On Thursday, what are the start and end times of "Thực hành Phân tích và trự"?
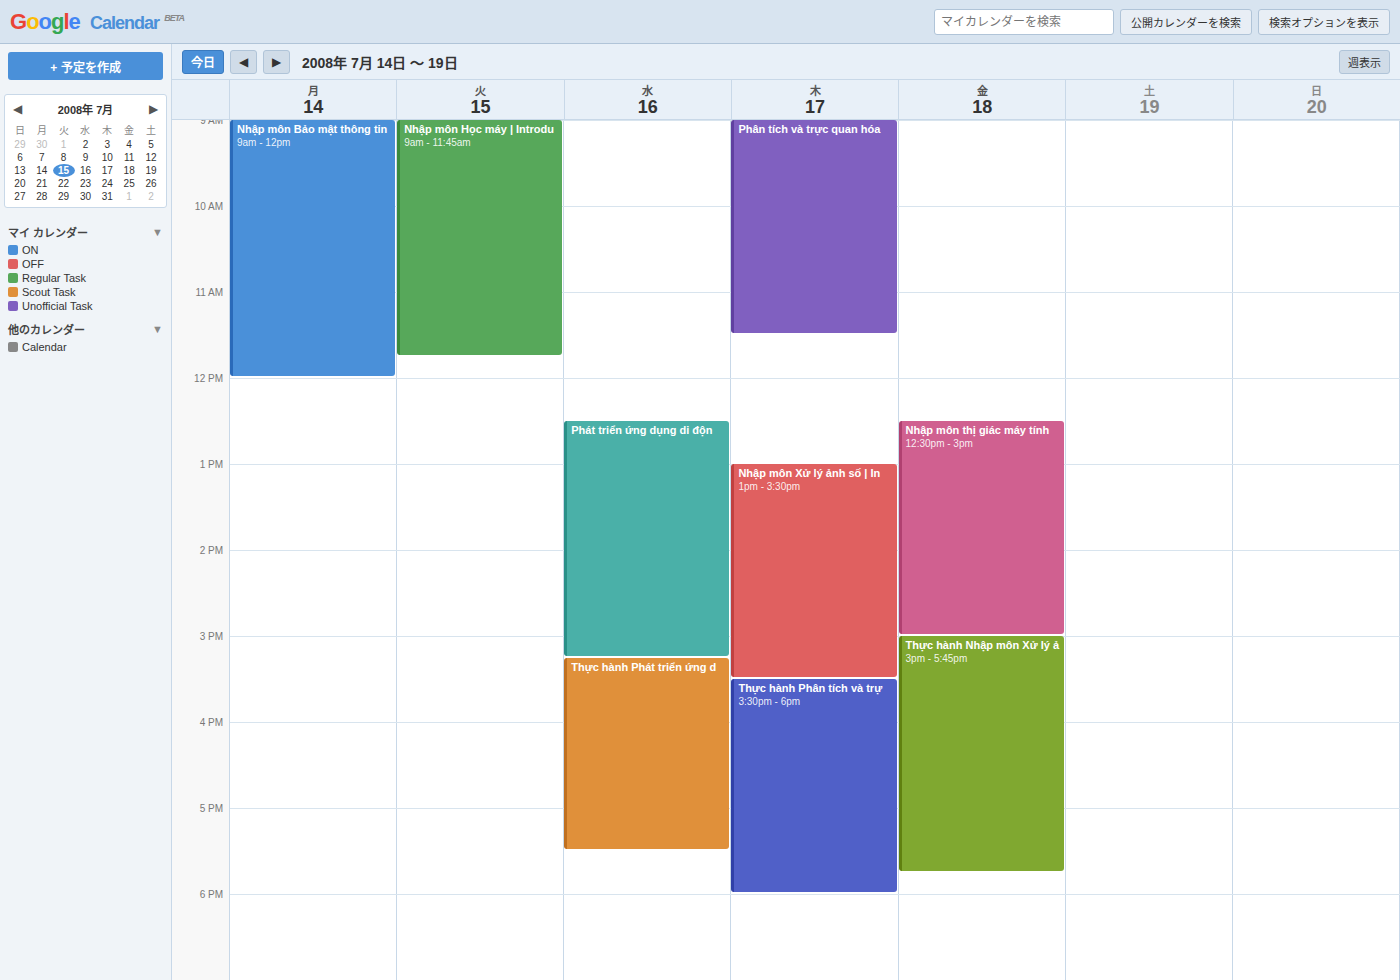
3:30 PM to 6:00 PM